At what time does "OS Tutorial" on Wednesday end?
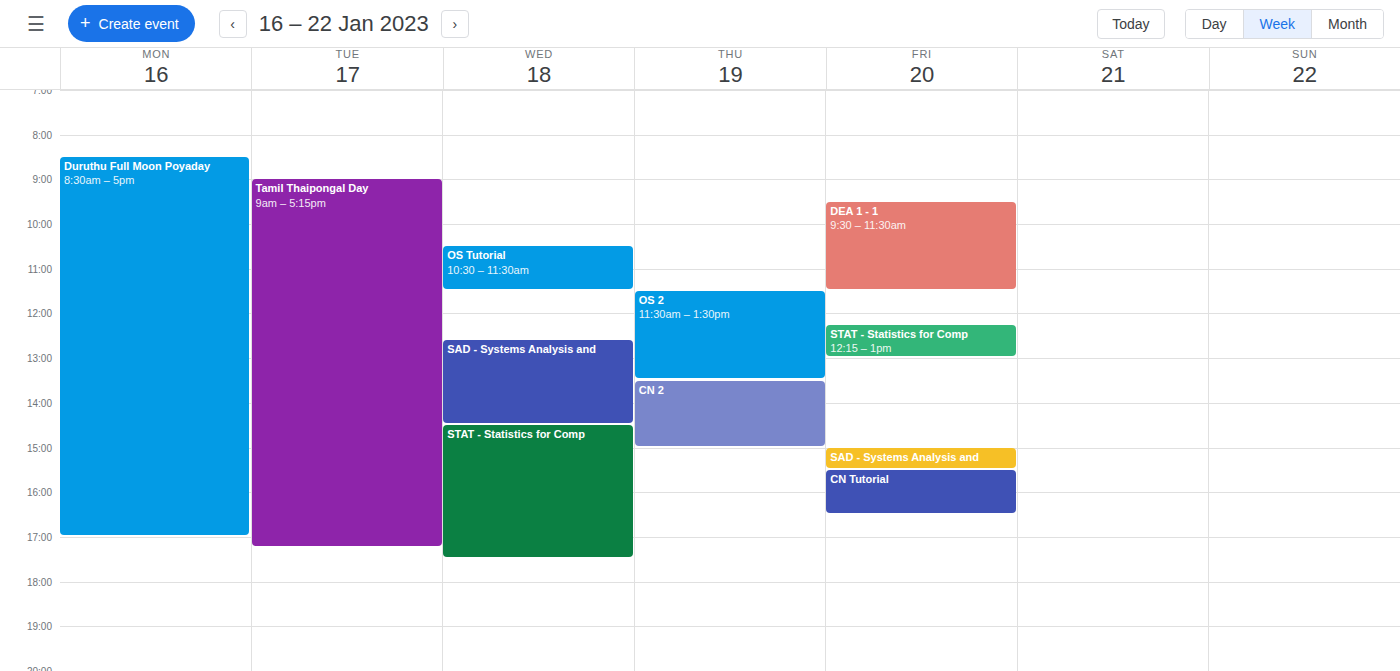
11:30